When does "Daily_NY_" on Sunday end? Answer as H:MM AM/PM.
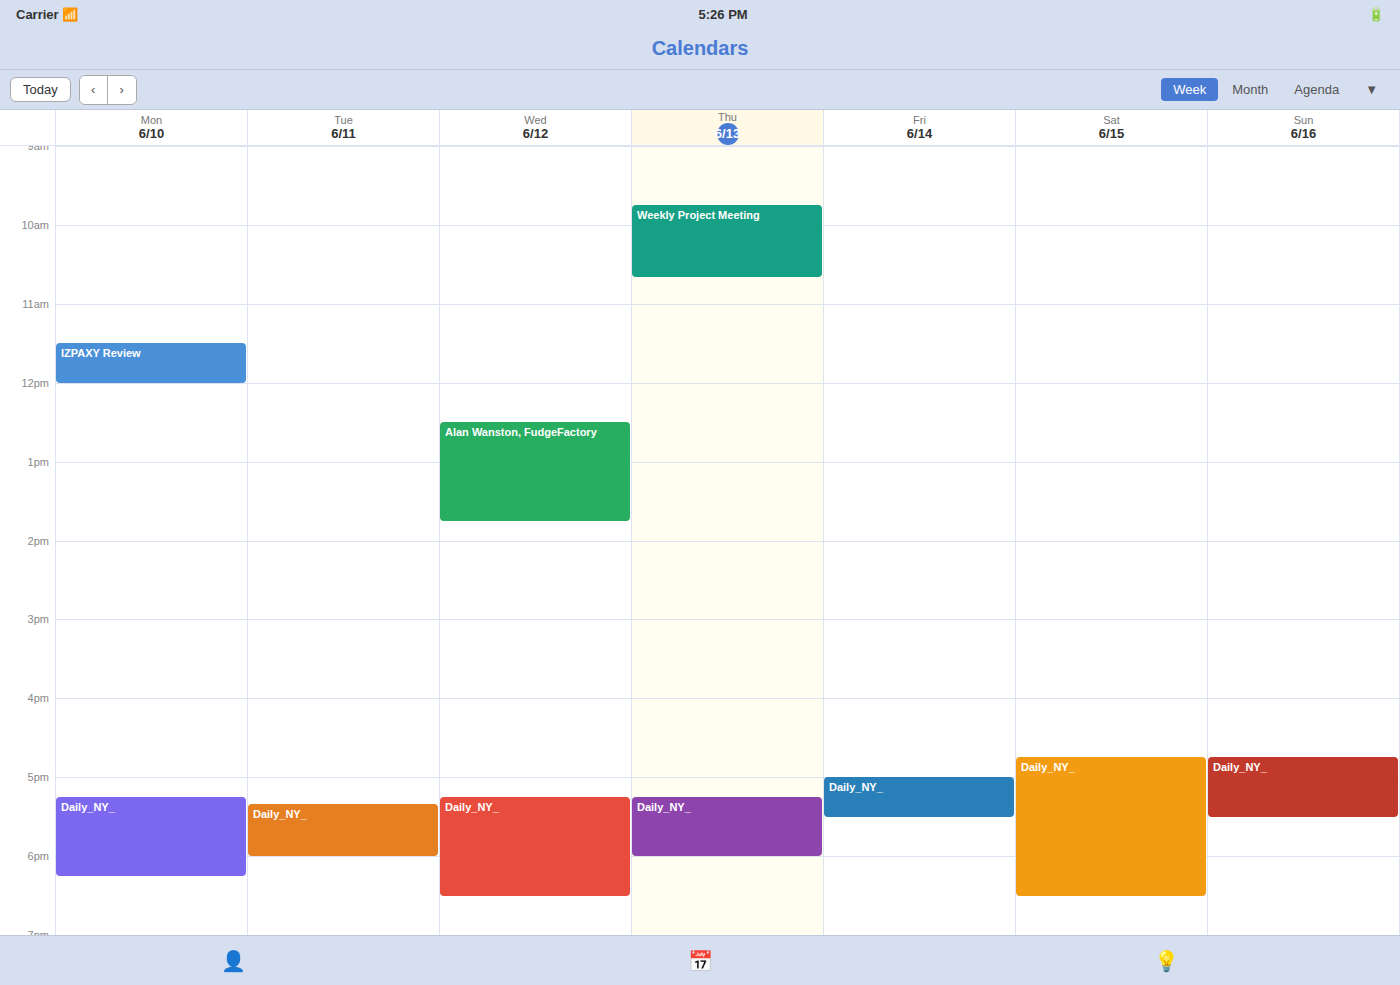
5:30 PM